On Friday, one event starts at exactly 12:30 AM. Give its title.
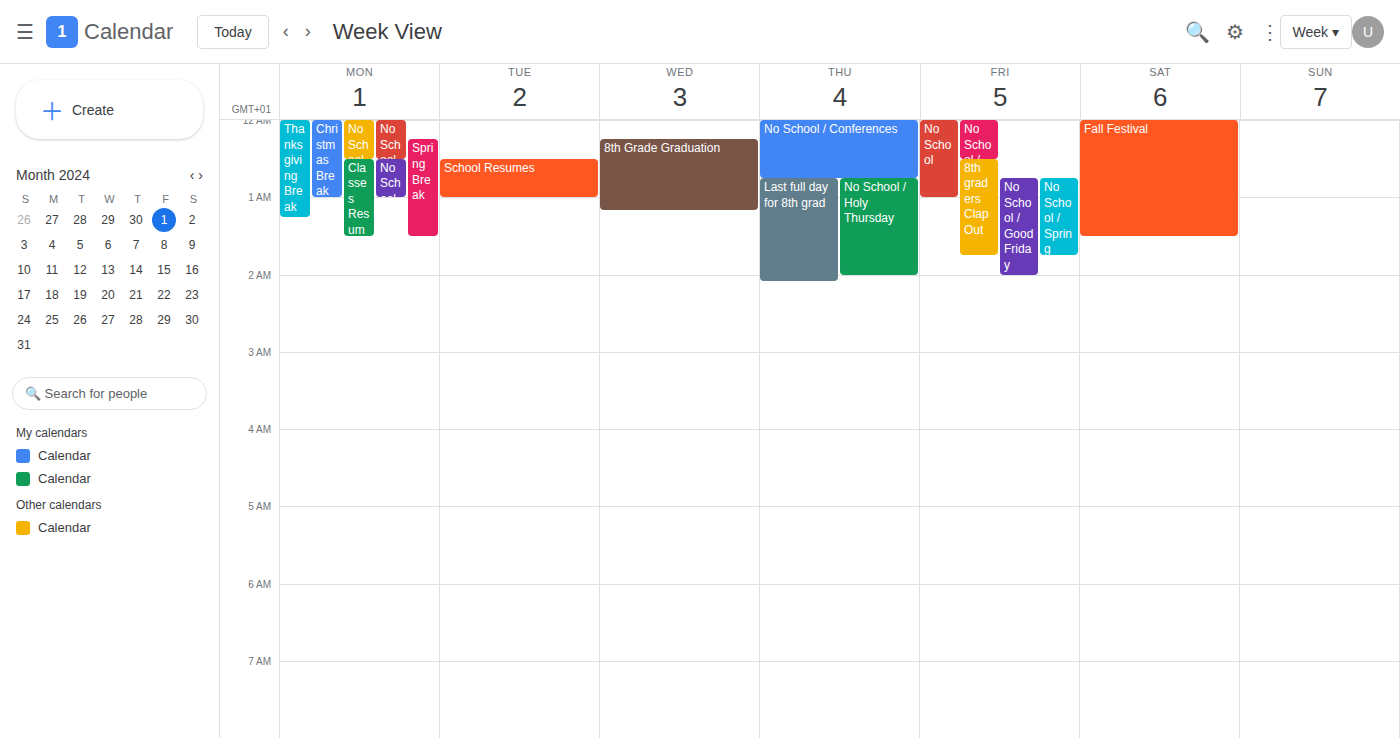
"8th graders Clap Out"